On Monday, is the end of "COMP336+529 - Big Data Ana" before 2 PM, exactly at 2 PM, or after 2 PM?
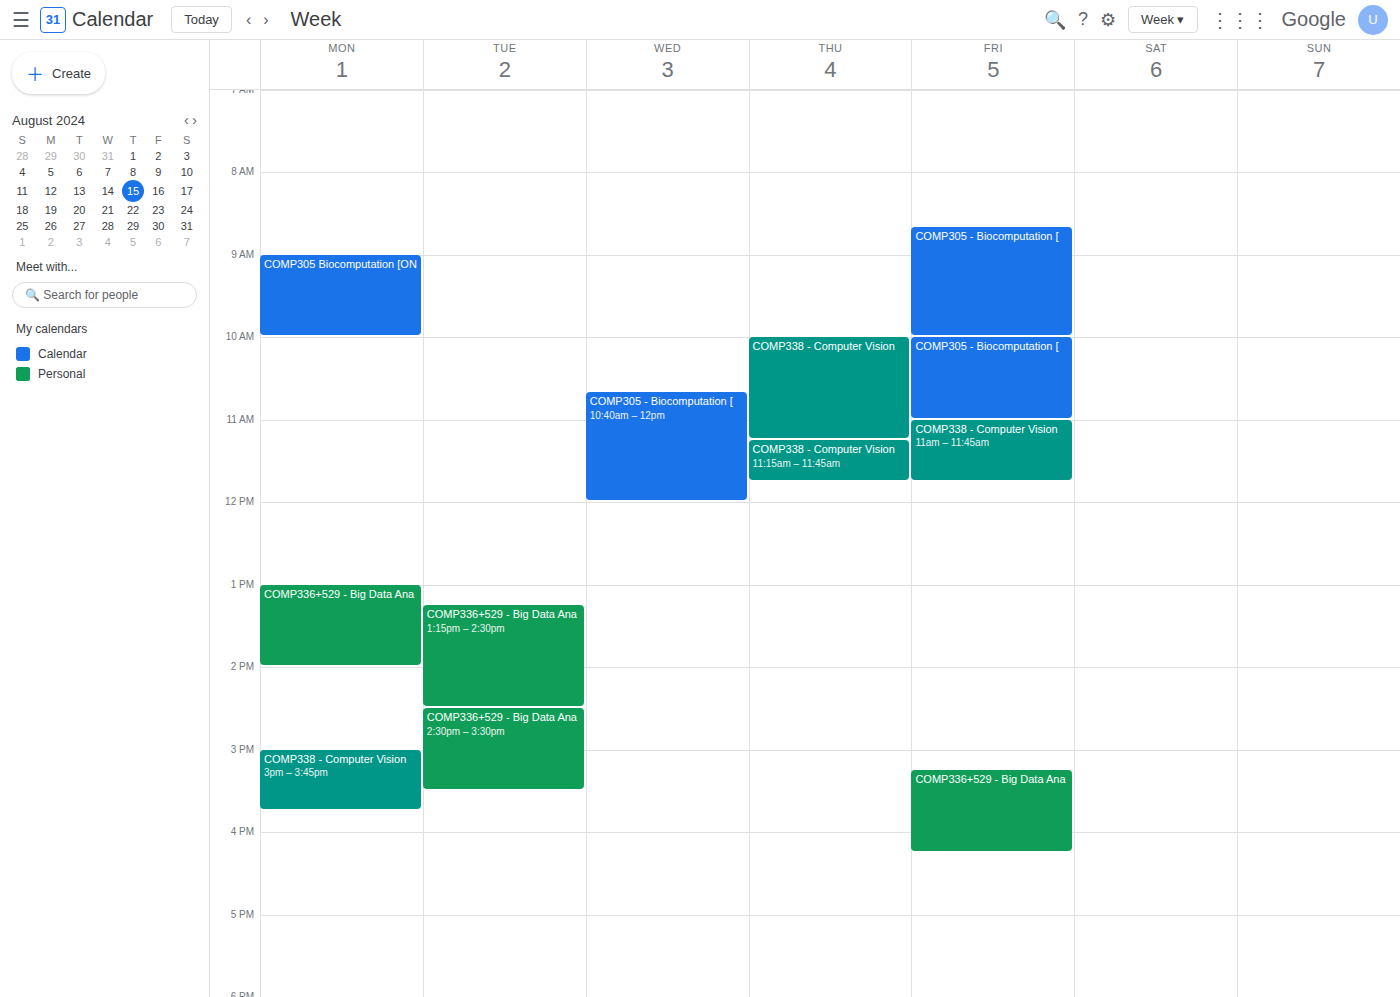
2:00 PM -- exactly at 2 PM, on the 2 PM line.